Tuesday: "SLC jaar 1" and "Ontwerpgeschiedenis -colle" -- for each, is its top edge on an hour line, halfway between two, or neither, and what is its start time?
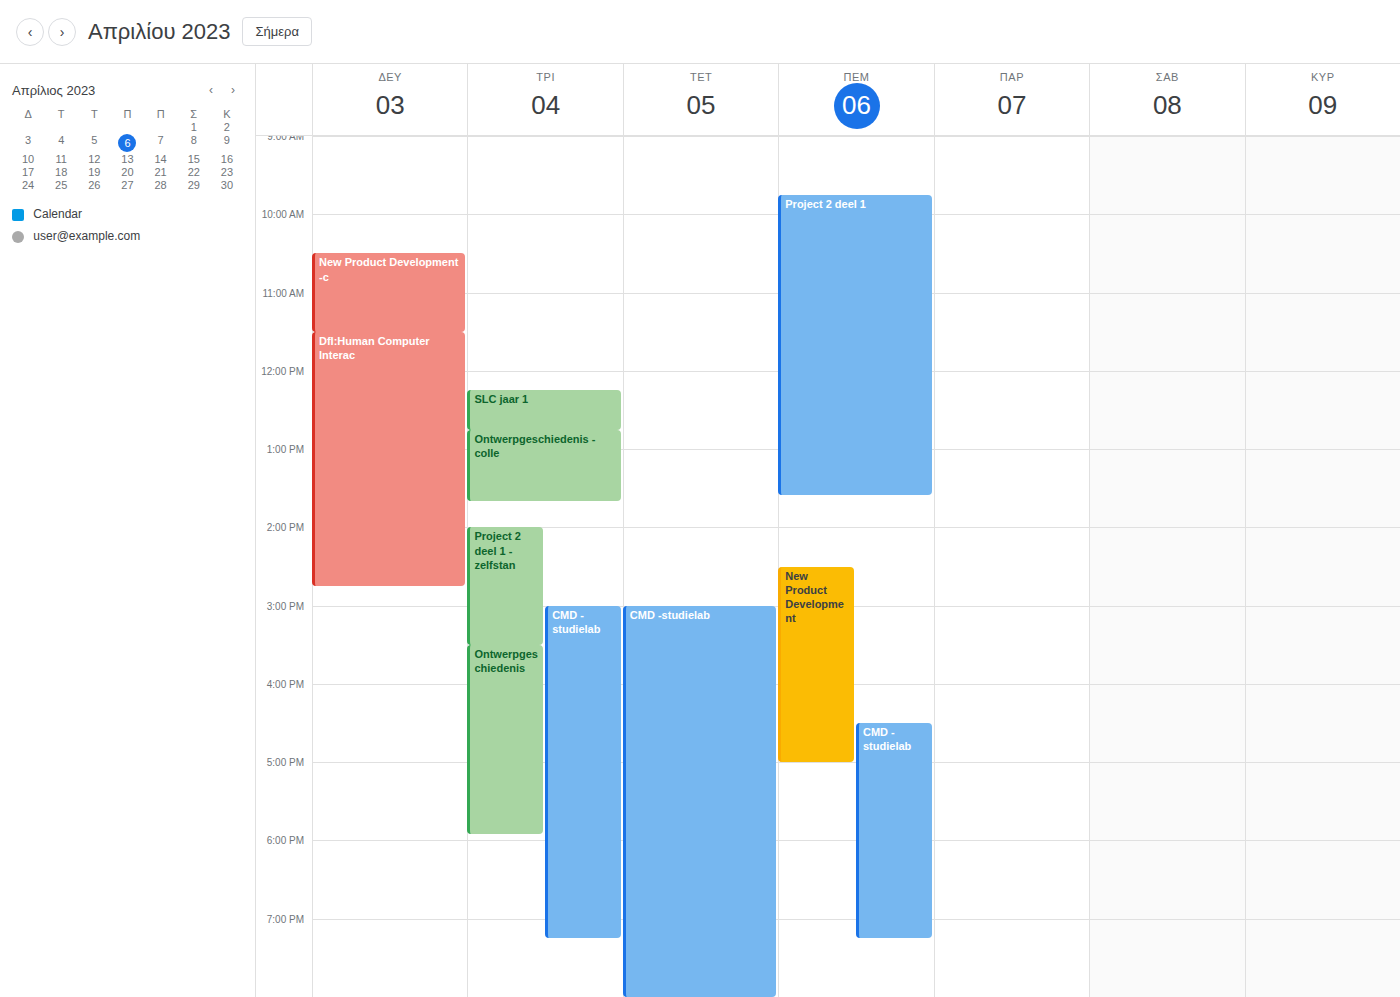
"SLC jaar 1": 12:15, neither: a quarter of the way from the 12:00 line to the 13:00 line. "Ontwerpgeschiedenis -colle": 12:45, neither: three quarters of the way from the 12:00 line to the 13:00 line.